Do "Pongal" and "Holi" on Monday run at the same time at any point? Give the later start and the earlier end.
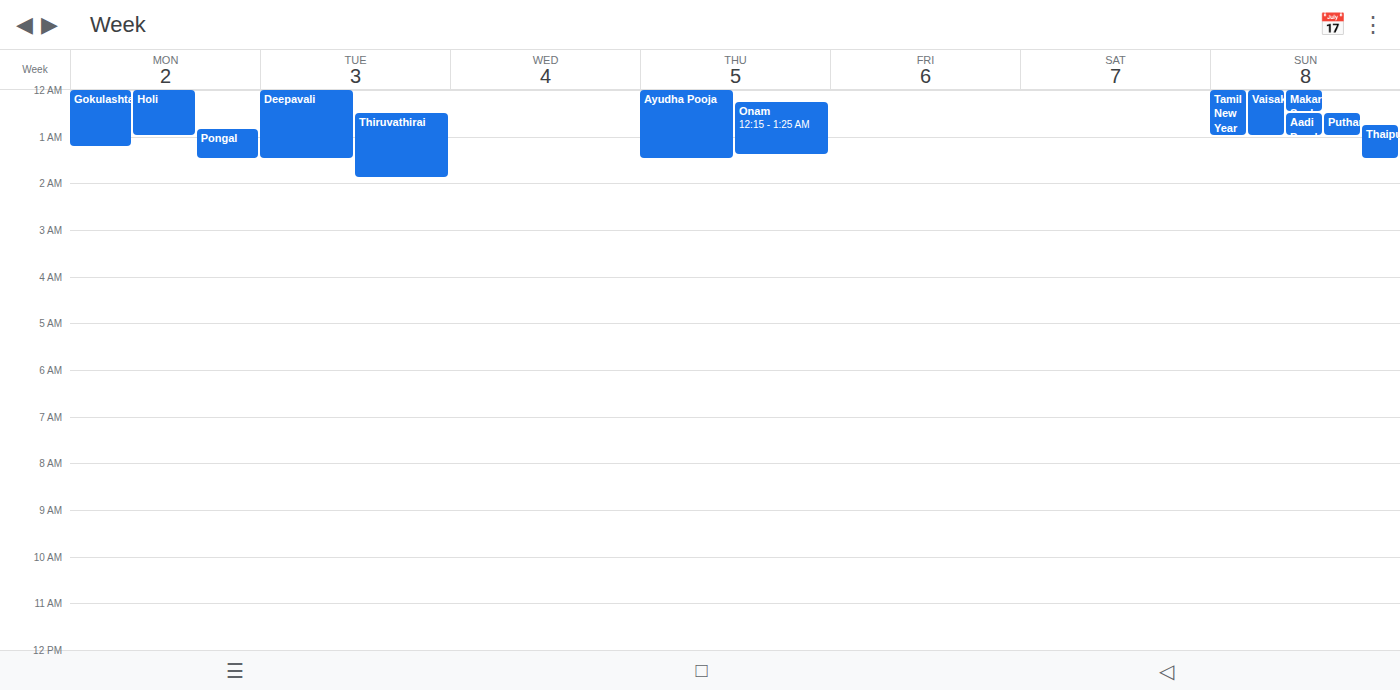
"Pongal" starts at 12:50 AM, before "Holi" ends at 1:00 AM -- they overlap.